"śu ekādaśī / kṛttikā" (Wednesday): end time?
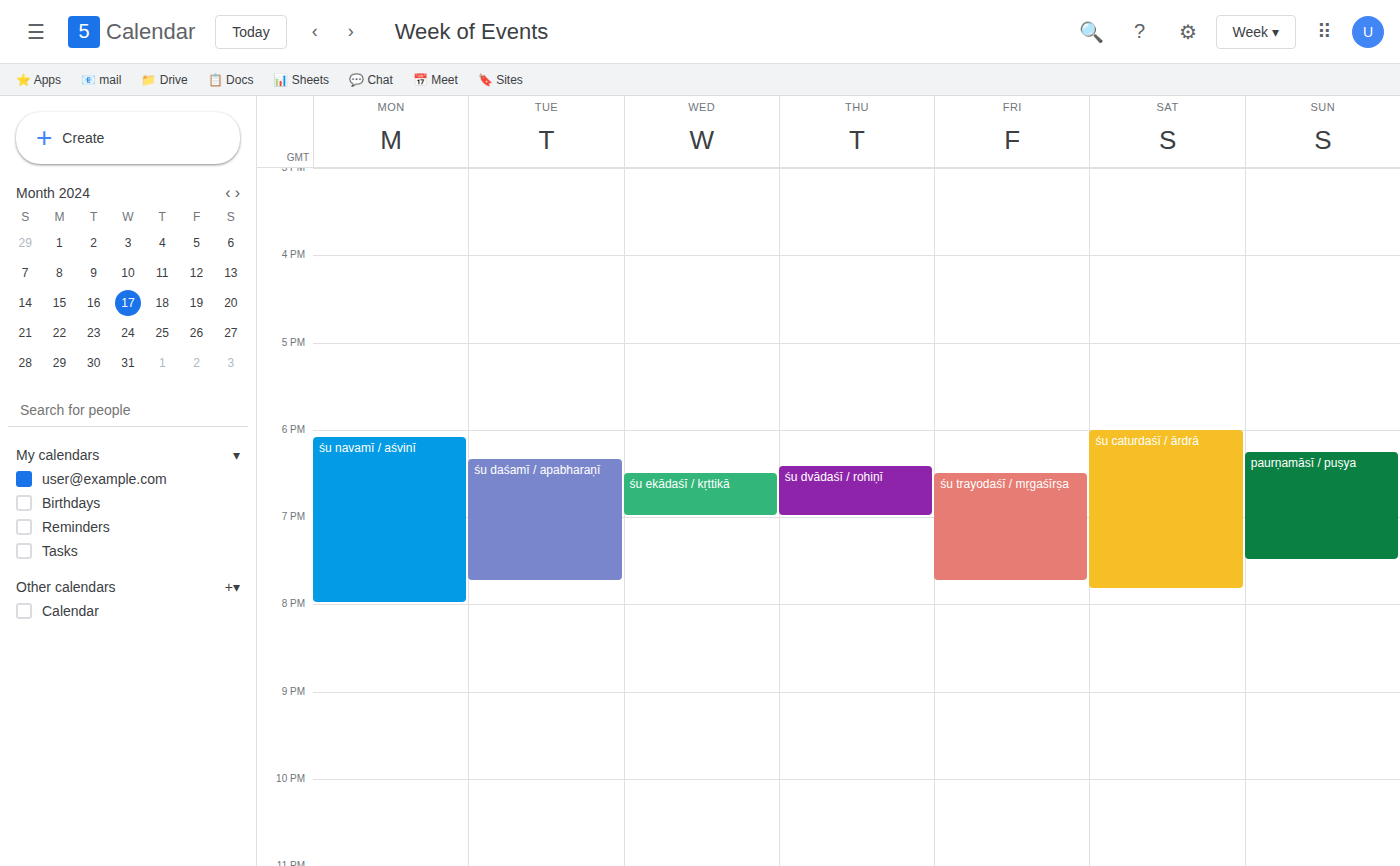
7:00 PM